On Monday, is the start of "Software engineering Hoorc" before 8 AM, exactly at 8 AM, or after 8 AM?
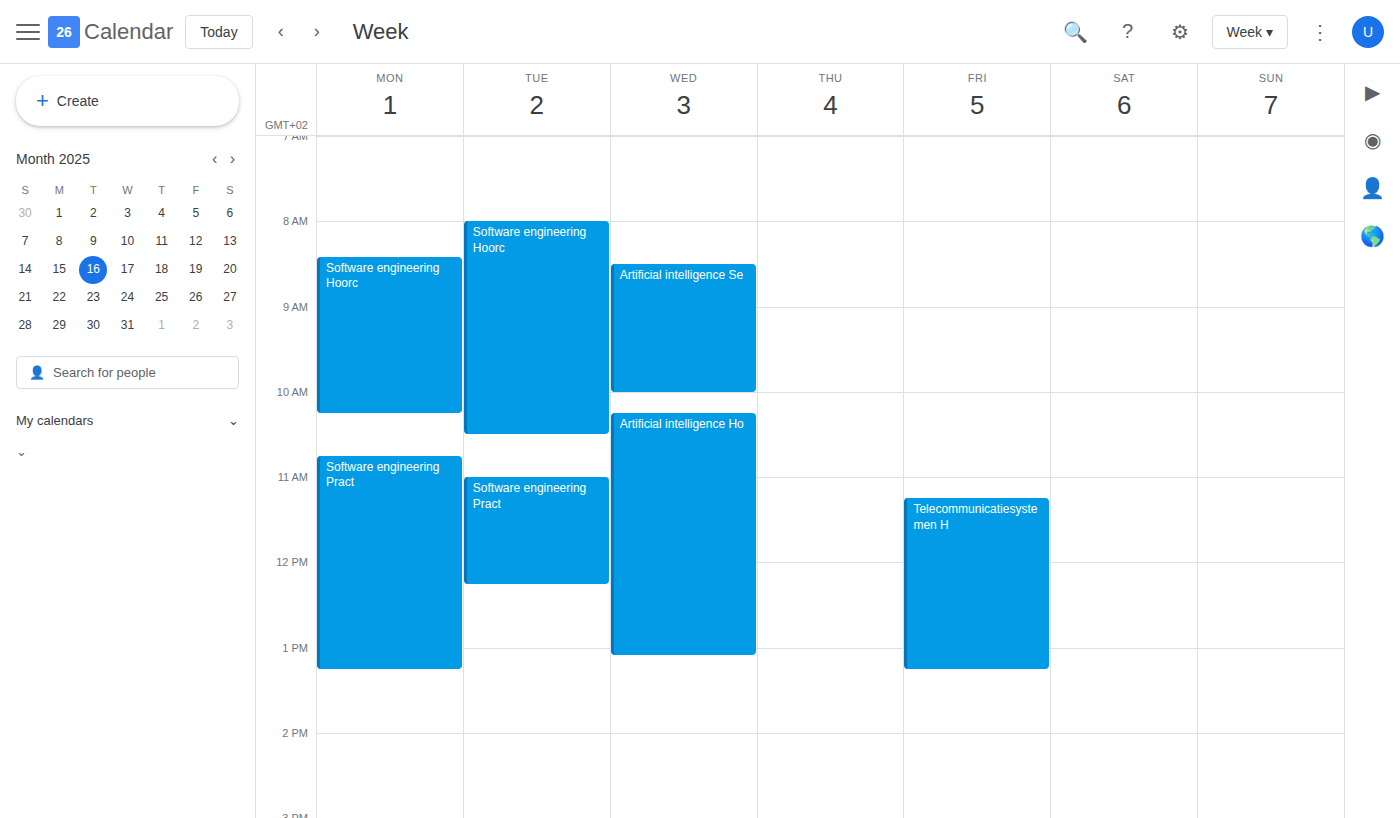
8:25 AM -- after 8 AM, 25 minutes below the 8 AM line.